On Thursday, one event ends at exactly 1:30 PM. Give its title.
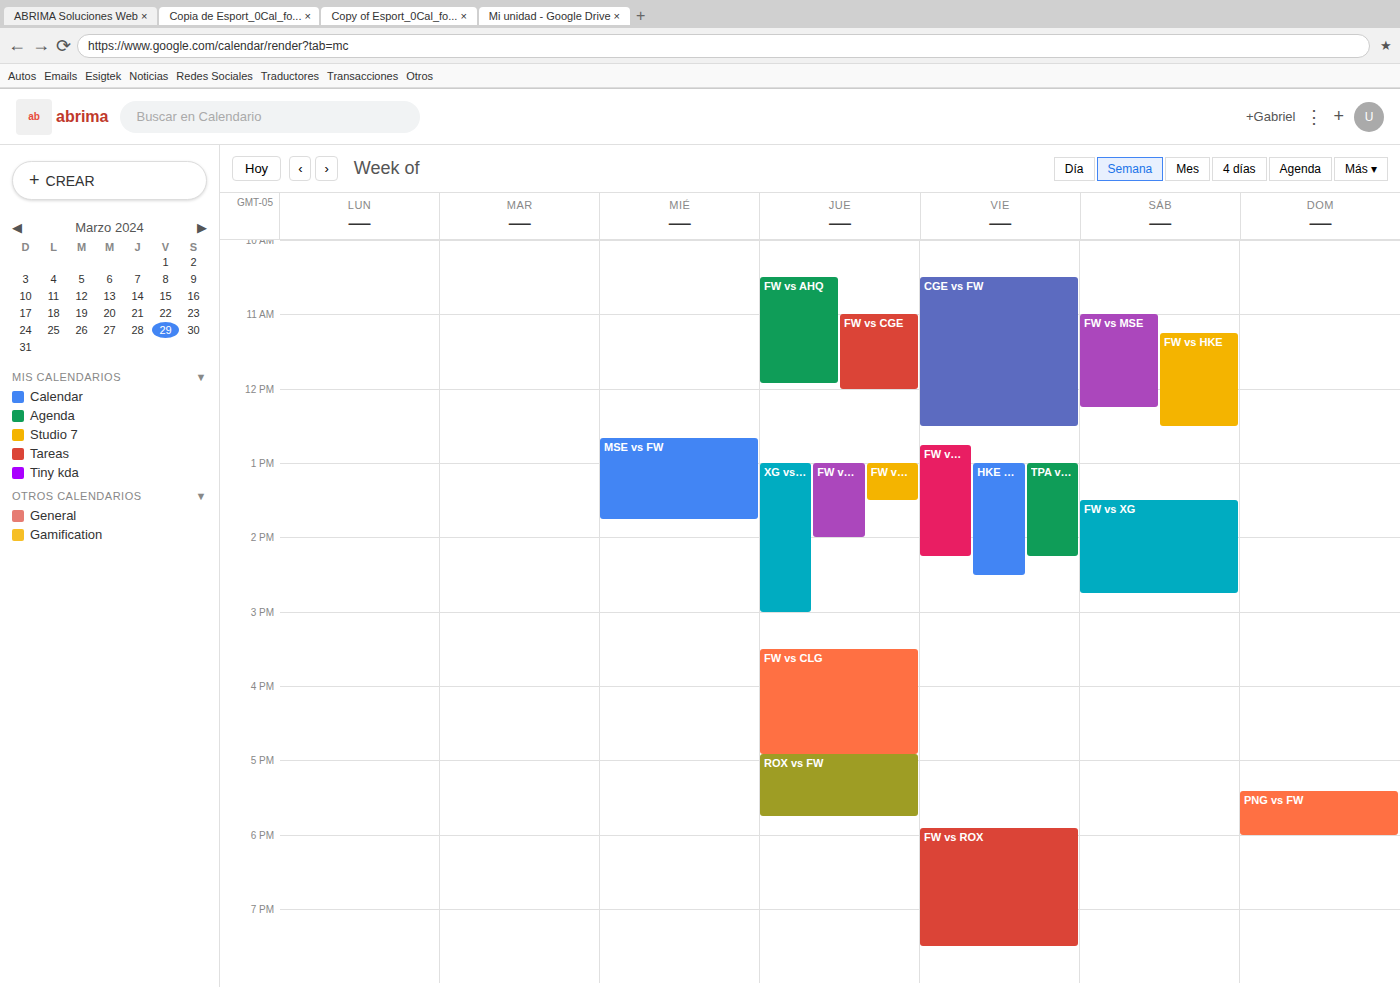
"FW vs M17"